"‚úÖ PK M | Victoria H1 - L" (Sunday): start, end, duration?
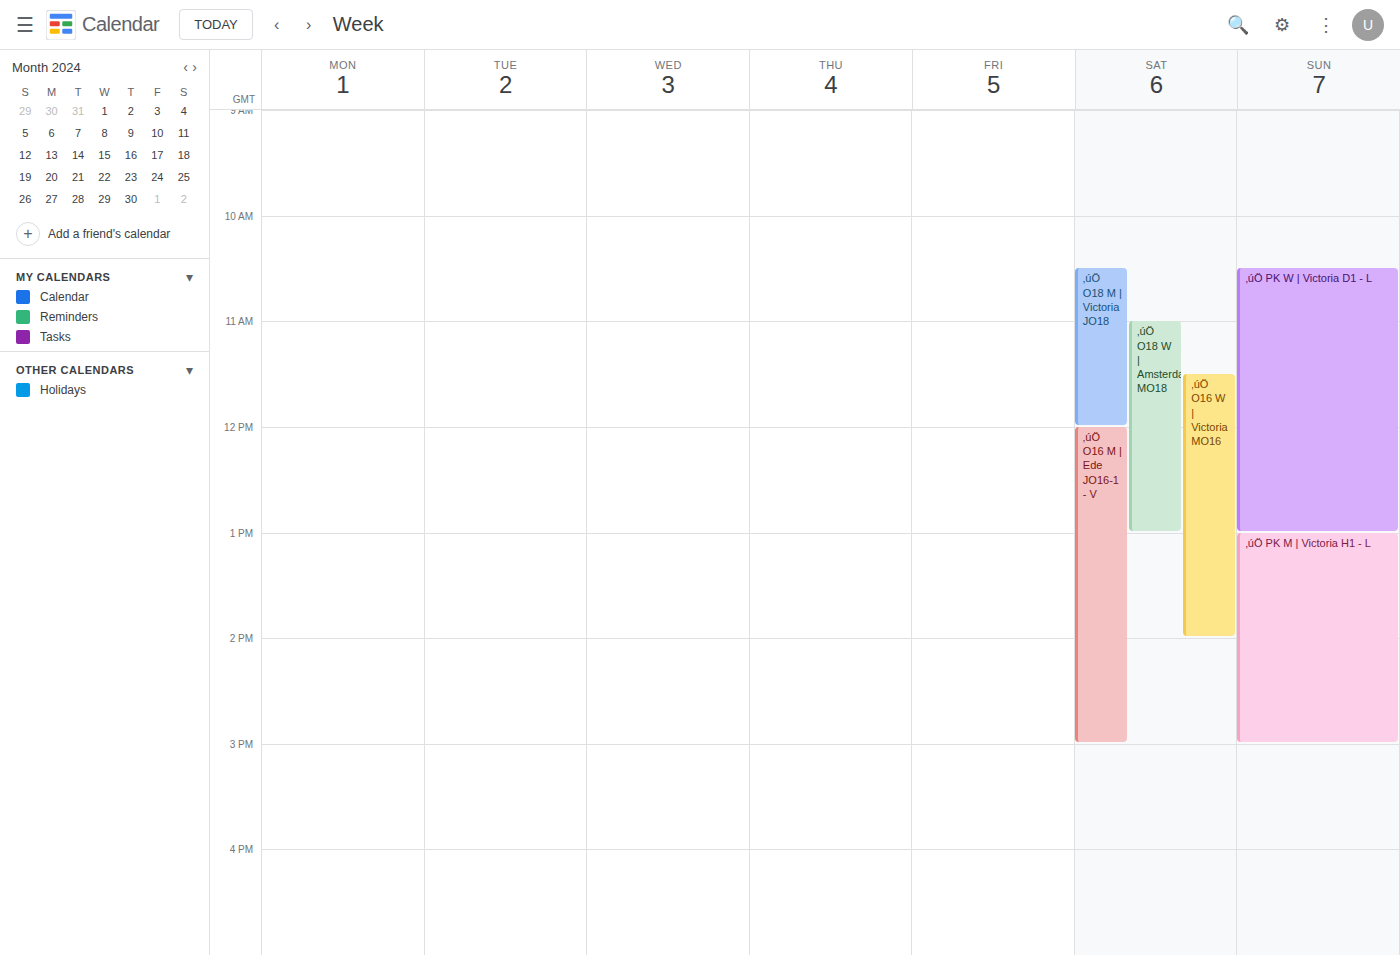
1:00 PM to 3:00 PM, 2 hours